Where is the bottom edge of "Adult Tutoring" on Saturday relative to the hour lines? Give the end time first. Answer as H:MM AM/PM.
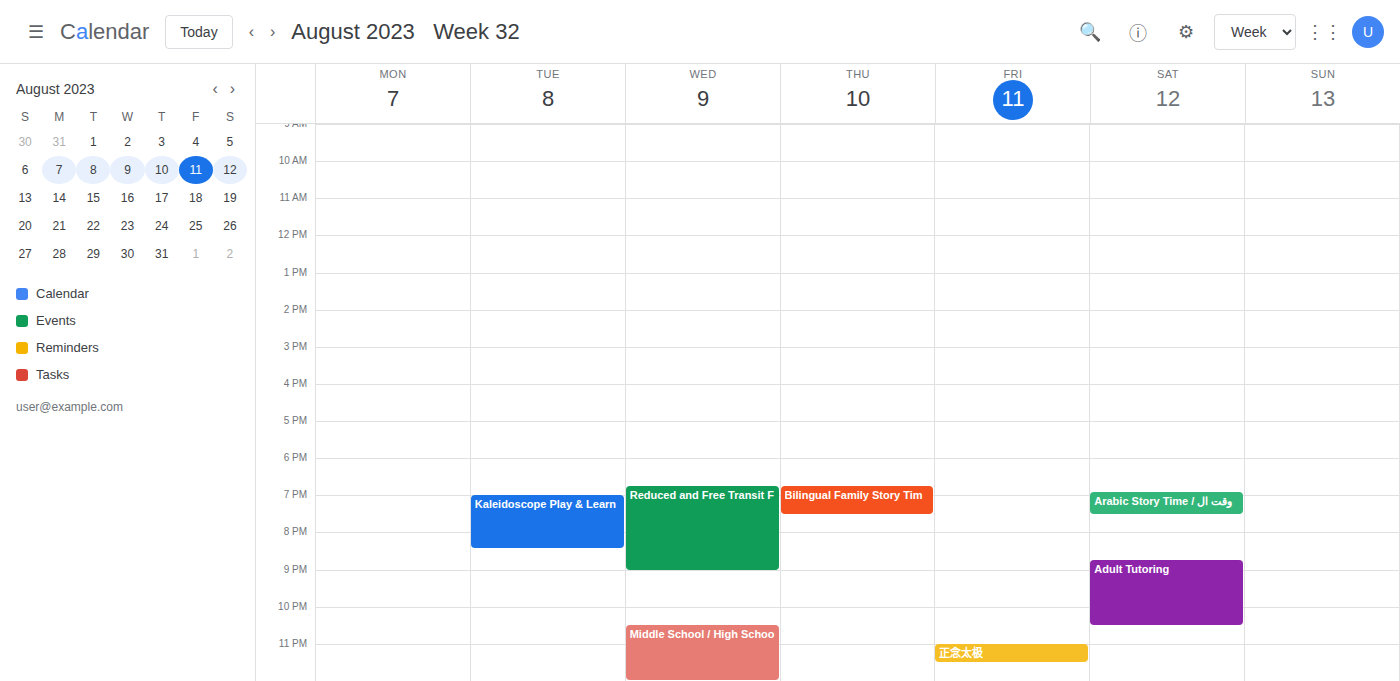
10:30 PM -- halfway between the 10 PM and 11 PM lines.